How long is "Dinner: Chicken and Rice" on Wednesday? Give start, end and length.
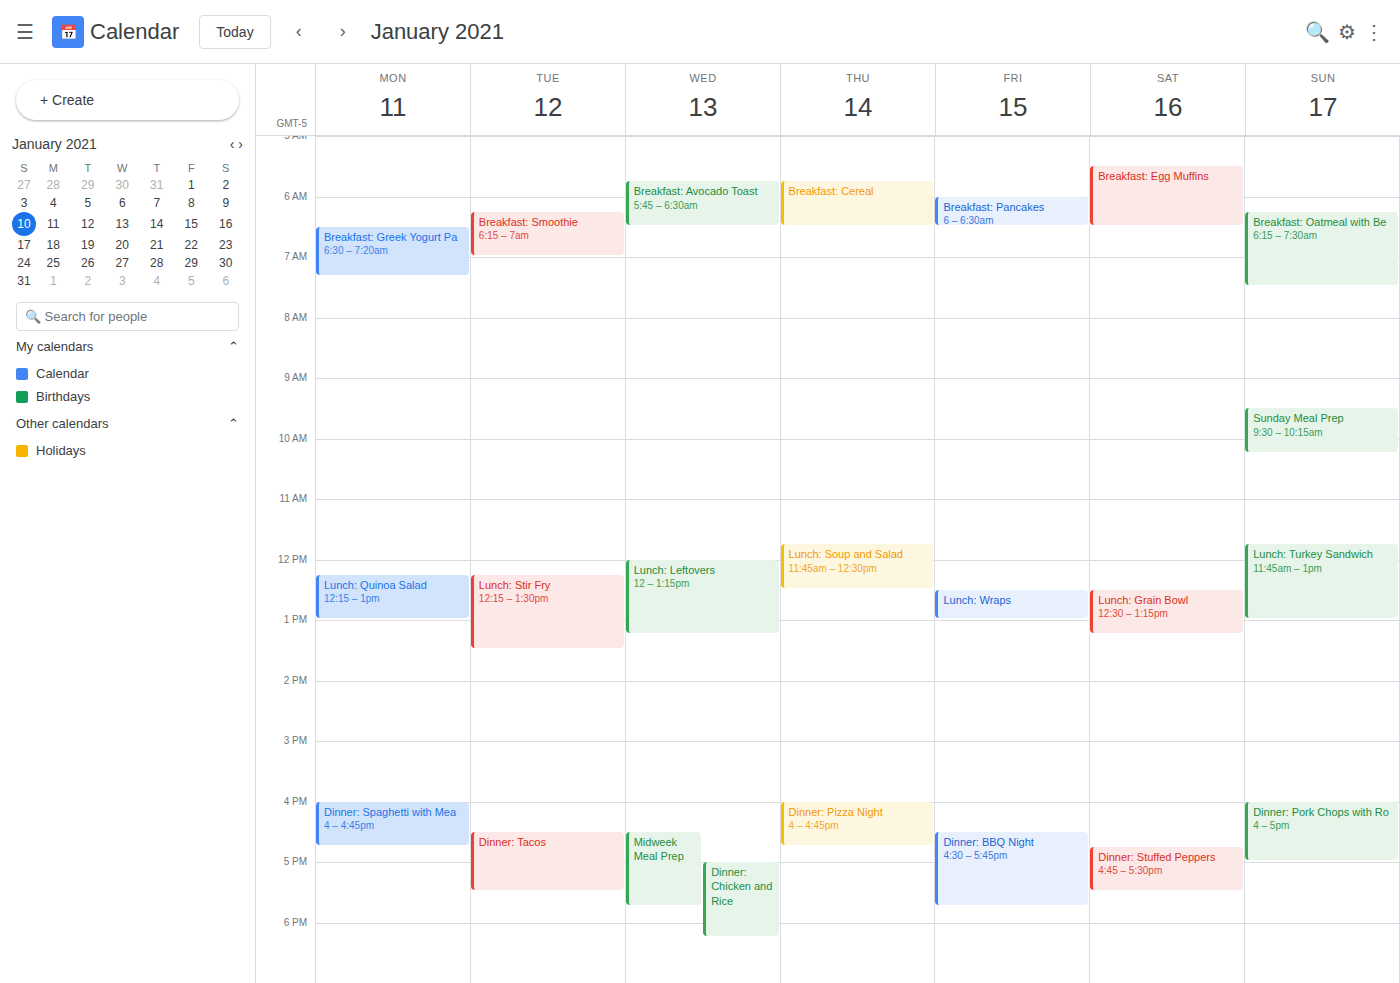
5:00 PM to 6:15 PM, 1 hour 15 minutes